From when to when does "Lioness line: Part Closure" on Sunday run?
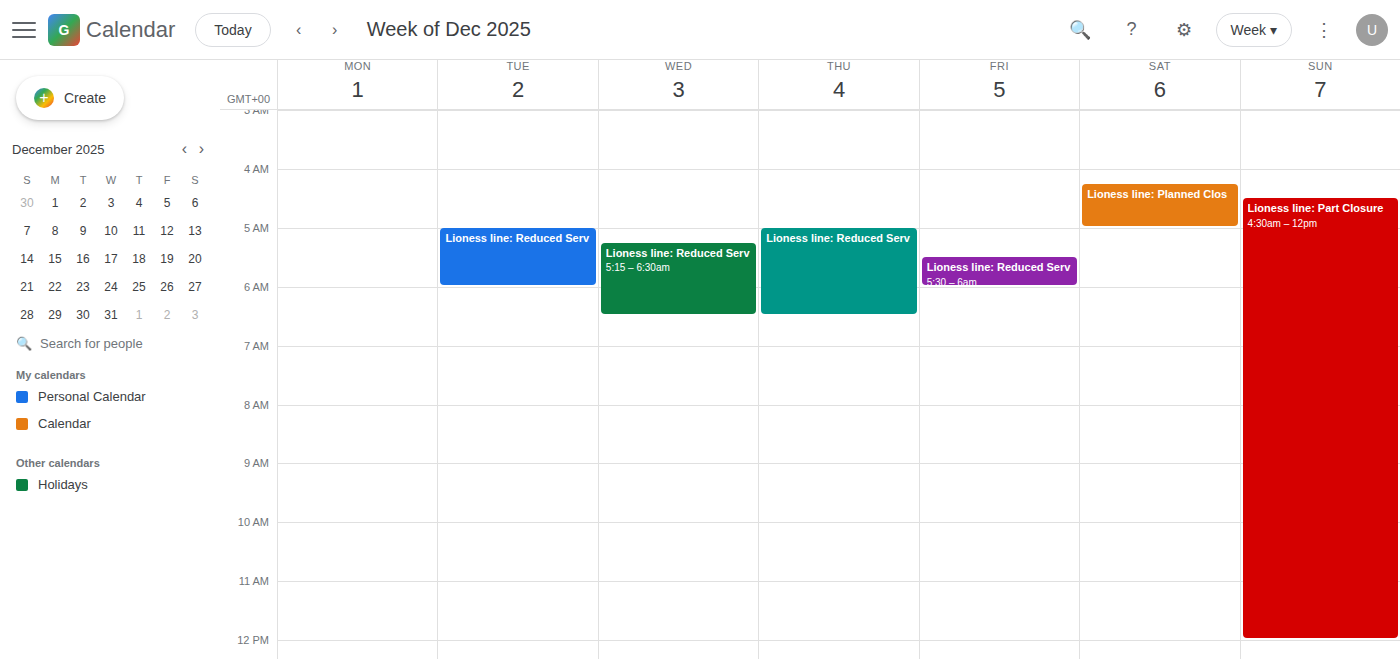
4:30 AM to 12:00 PM